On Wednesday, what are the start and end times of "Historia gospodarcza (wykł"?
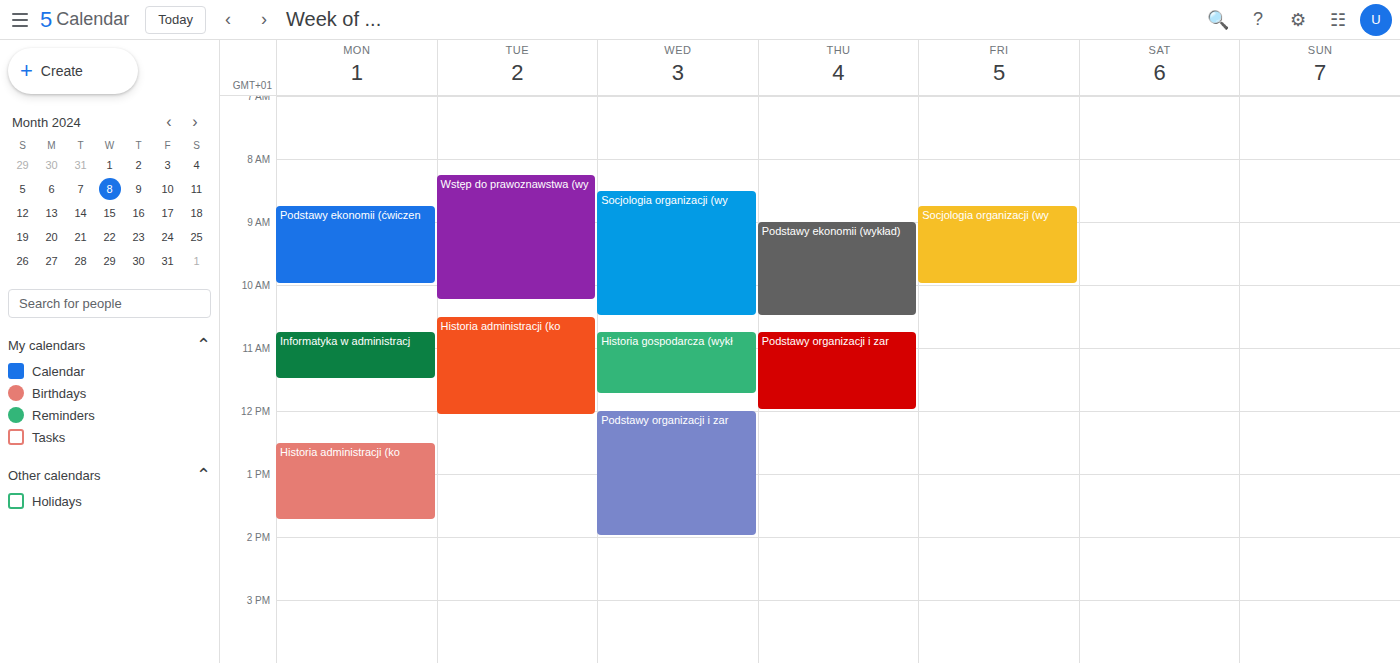
10:45 AM to 11:45 AM